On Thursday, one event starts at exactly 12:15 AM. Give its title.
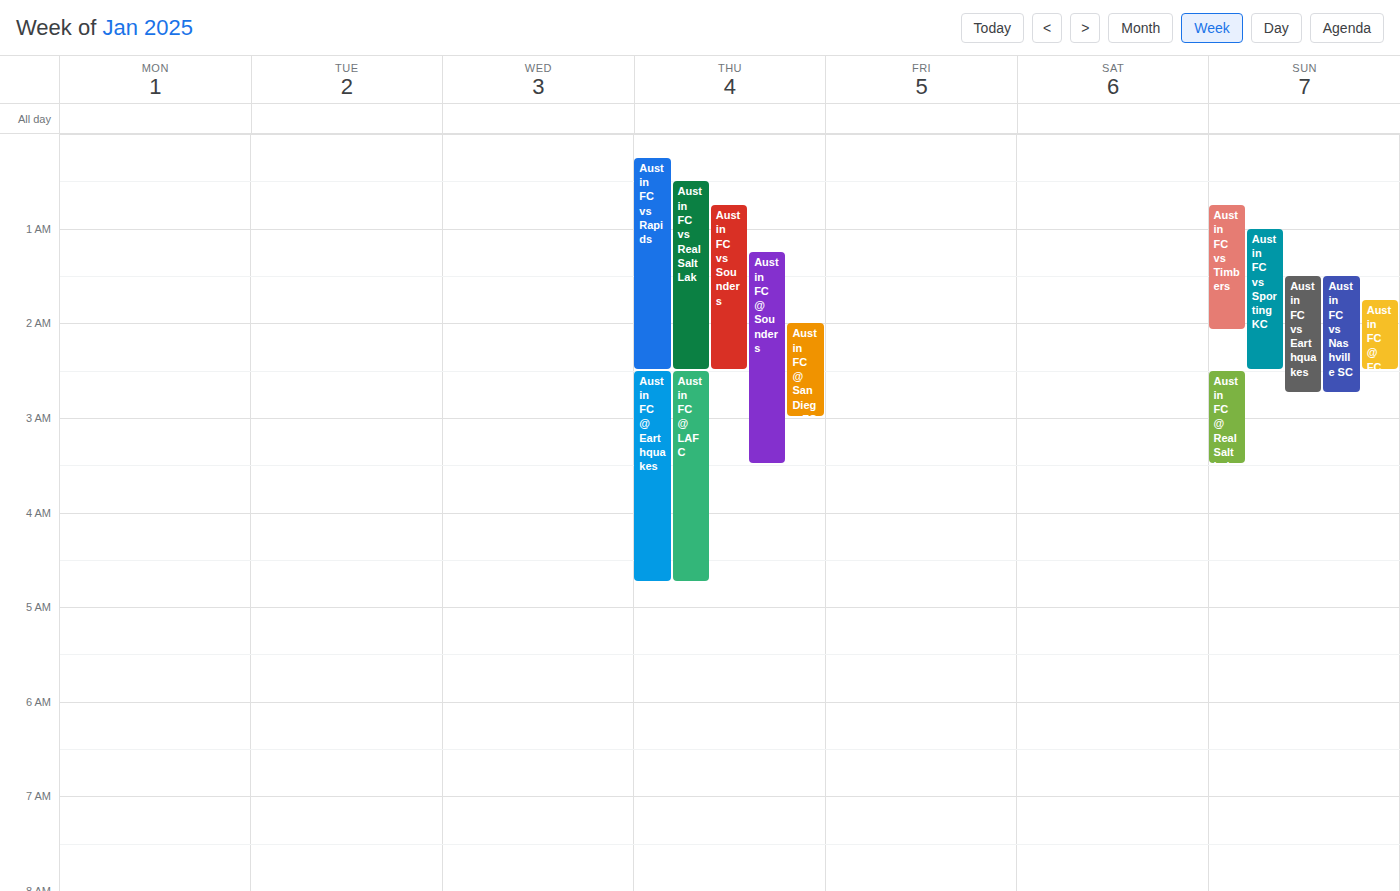
"Austin FC vs Rapids"